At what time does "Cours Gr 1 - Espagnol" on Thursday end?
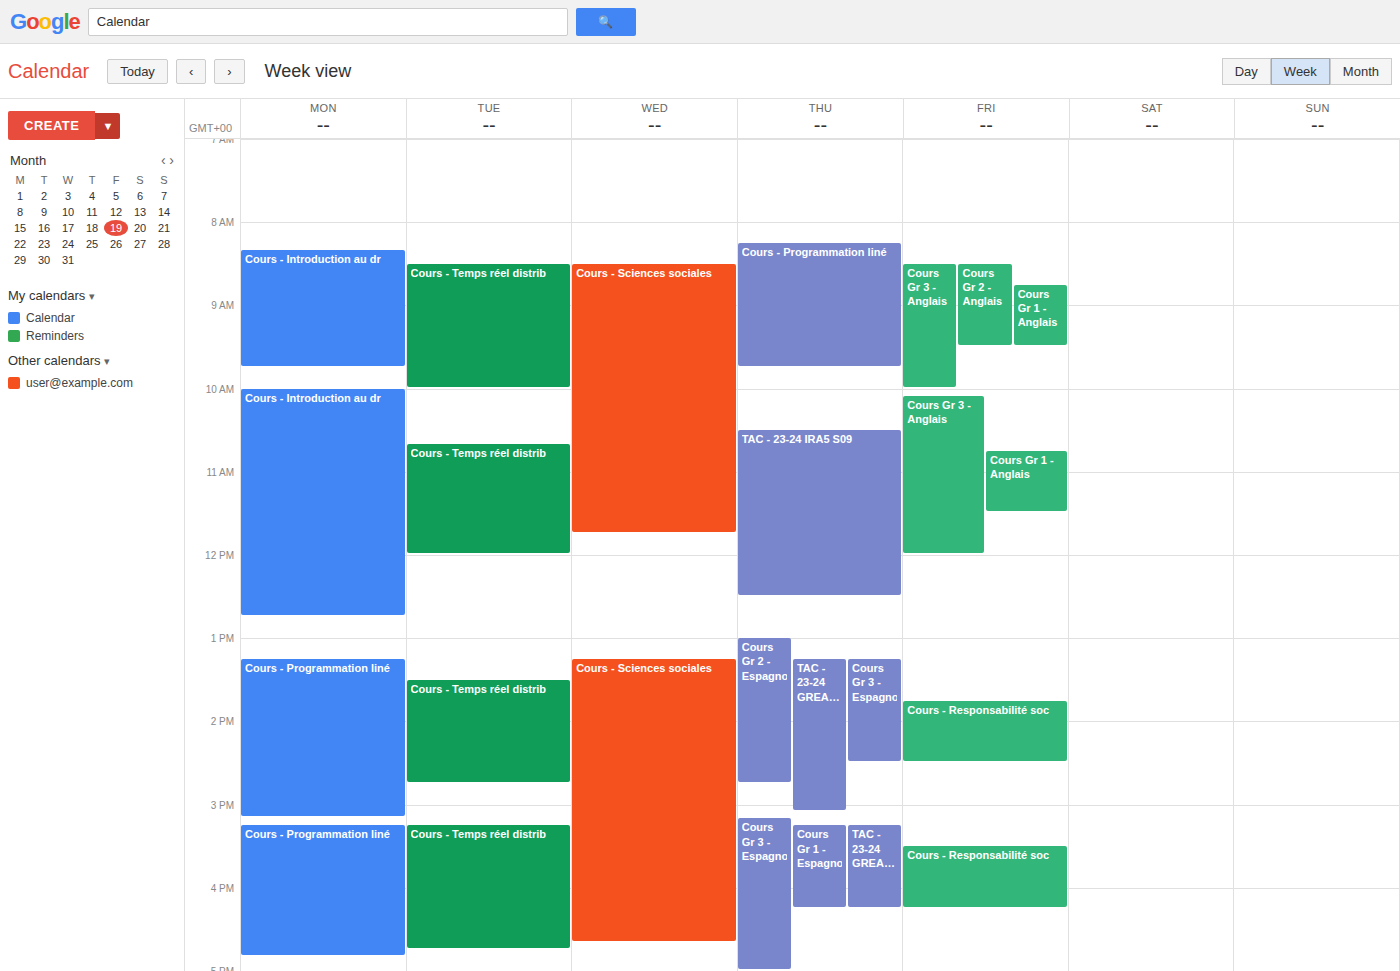
4:15 PM